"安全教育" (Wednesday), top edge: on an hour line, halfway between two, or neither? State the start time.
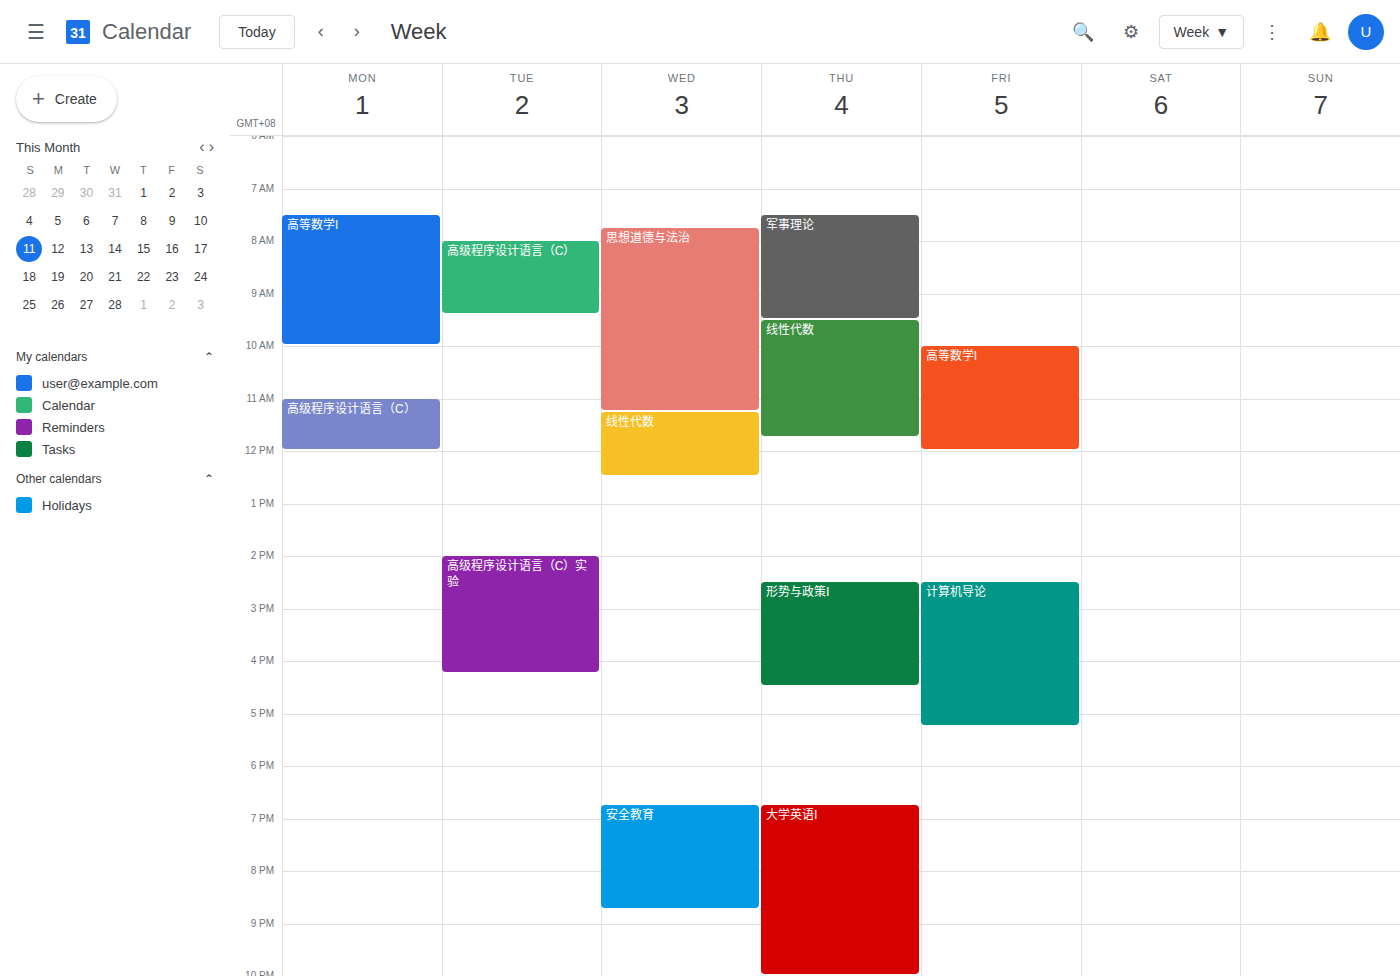
18:45 -- neither: three quarters of the way from the 18:00 line to the 19:00 line.